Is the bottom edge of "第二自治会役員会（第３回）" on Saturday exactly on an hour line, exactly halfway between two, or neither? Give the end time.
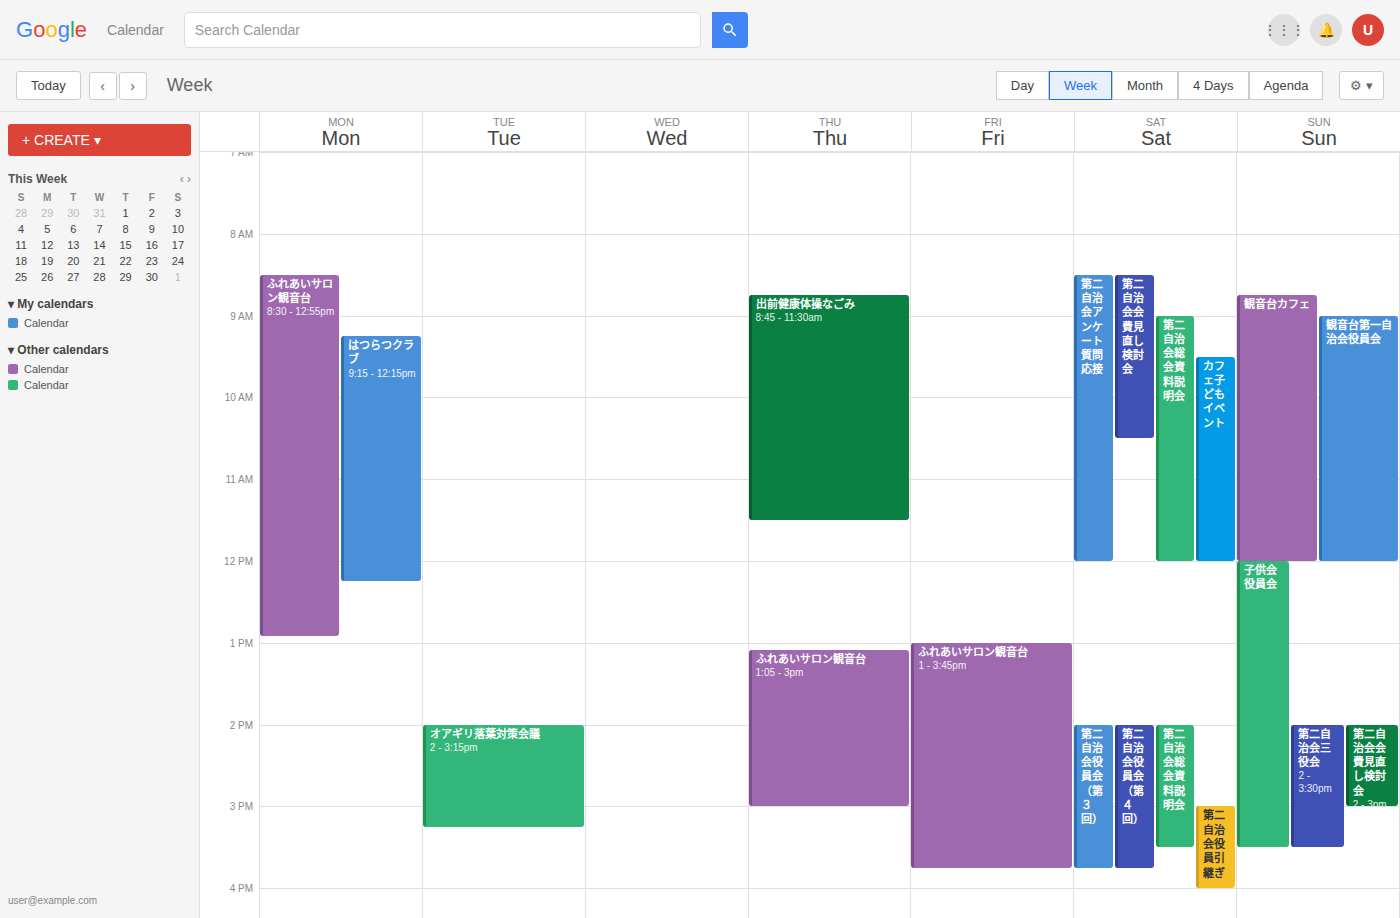
3:45 PM -- neither: three quarters of the way from the 3 PM line to the 4 PM line.